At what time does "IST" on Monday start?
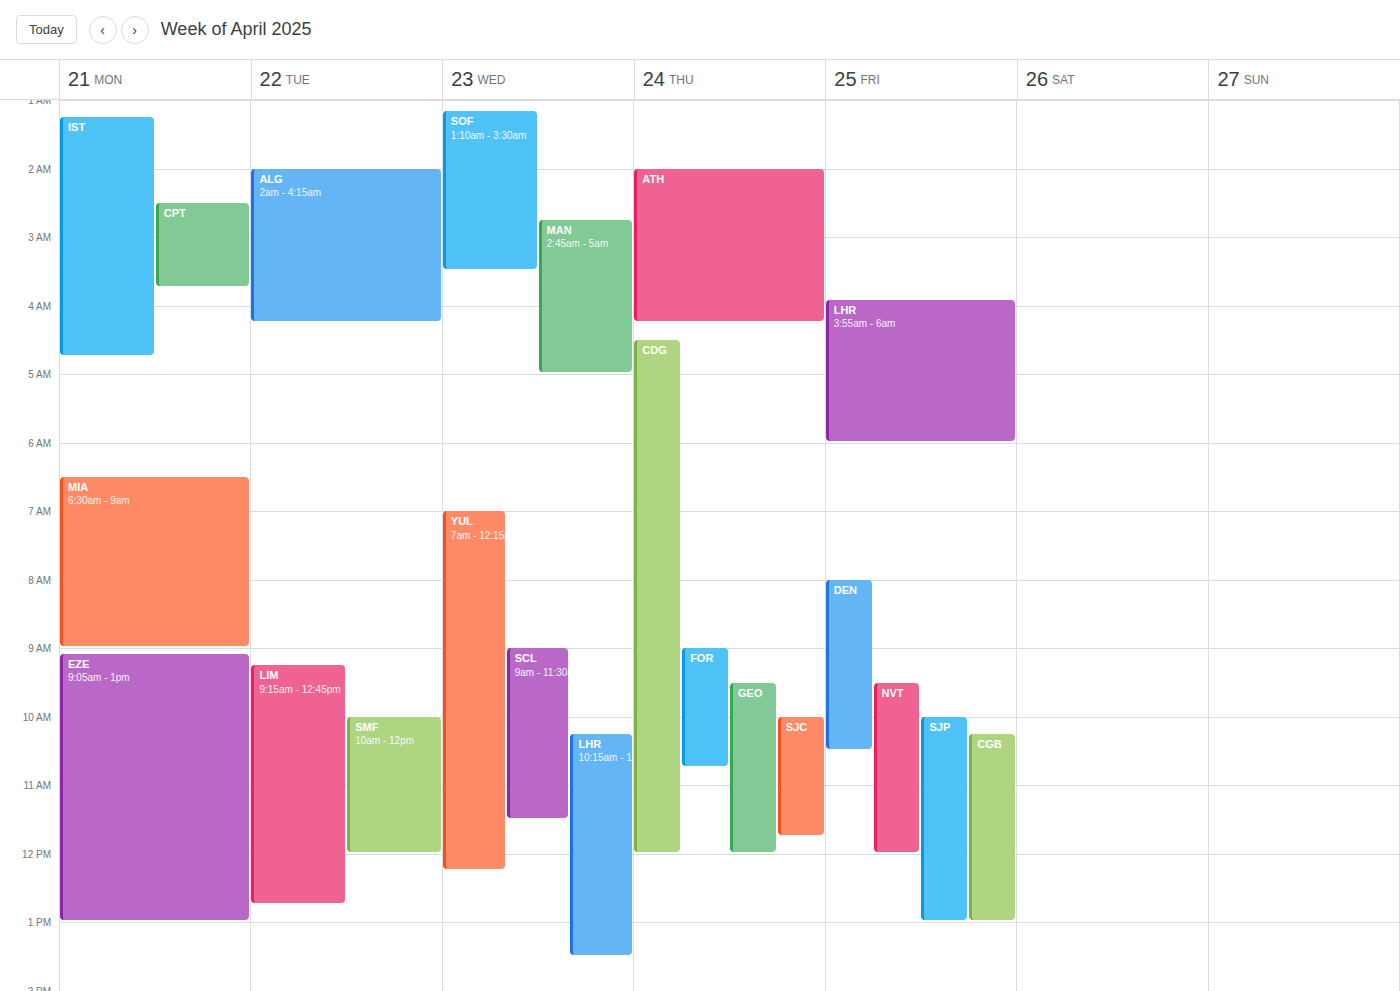
1:15 AM